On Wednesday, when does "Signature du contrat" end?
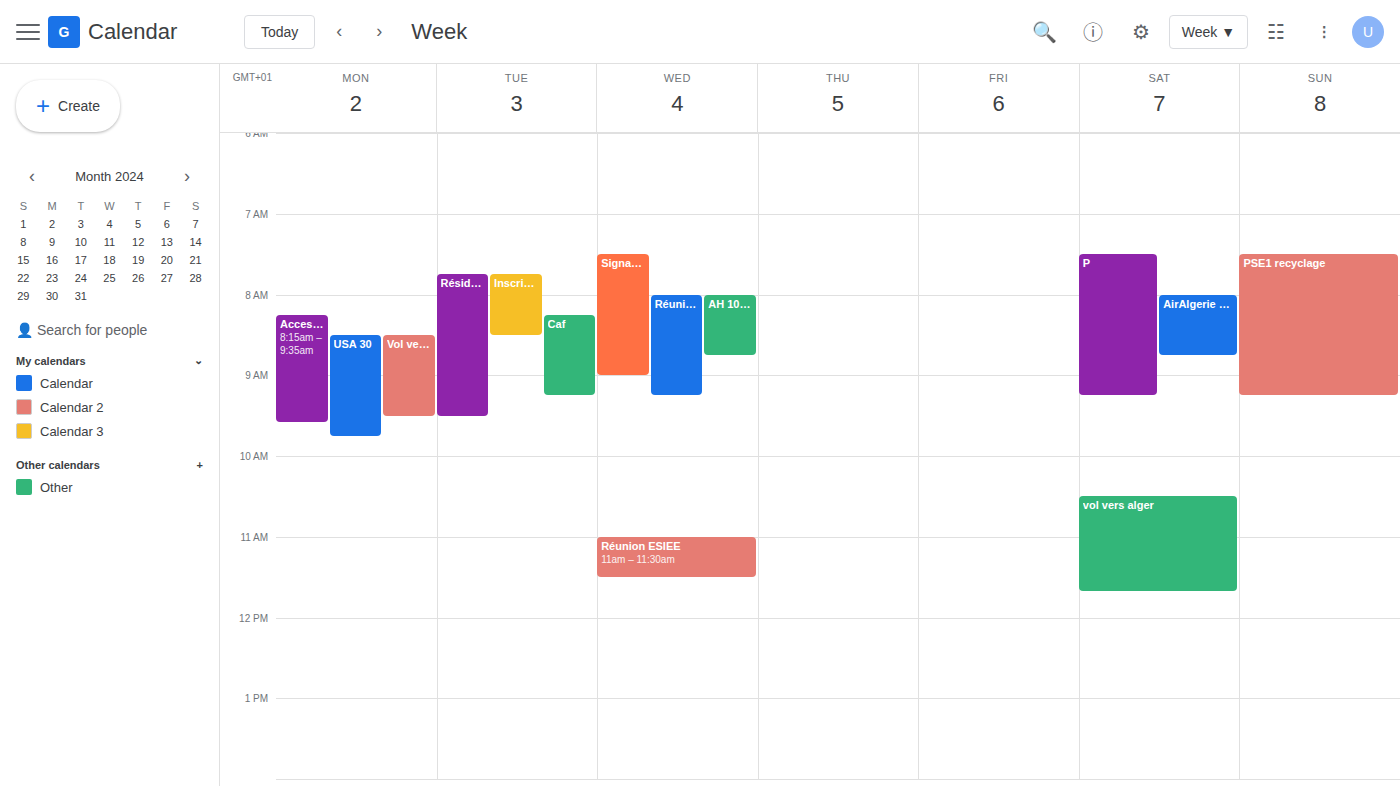
09:00